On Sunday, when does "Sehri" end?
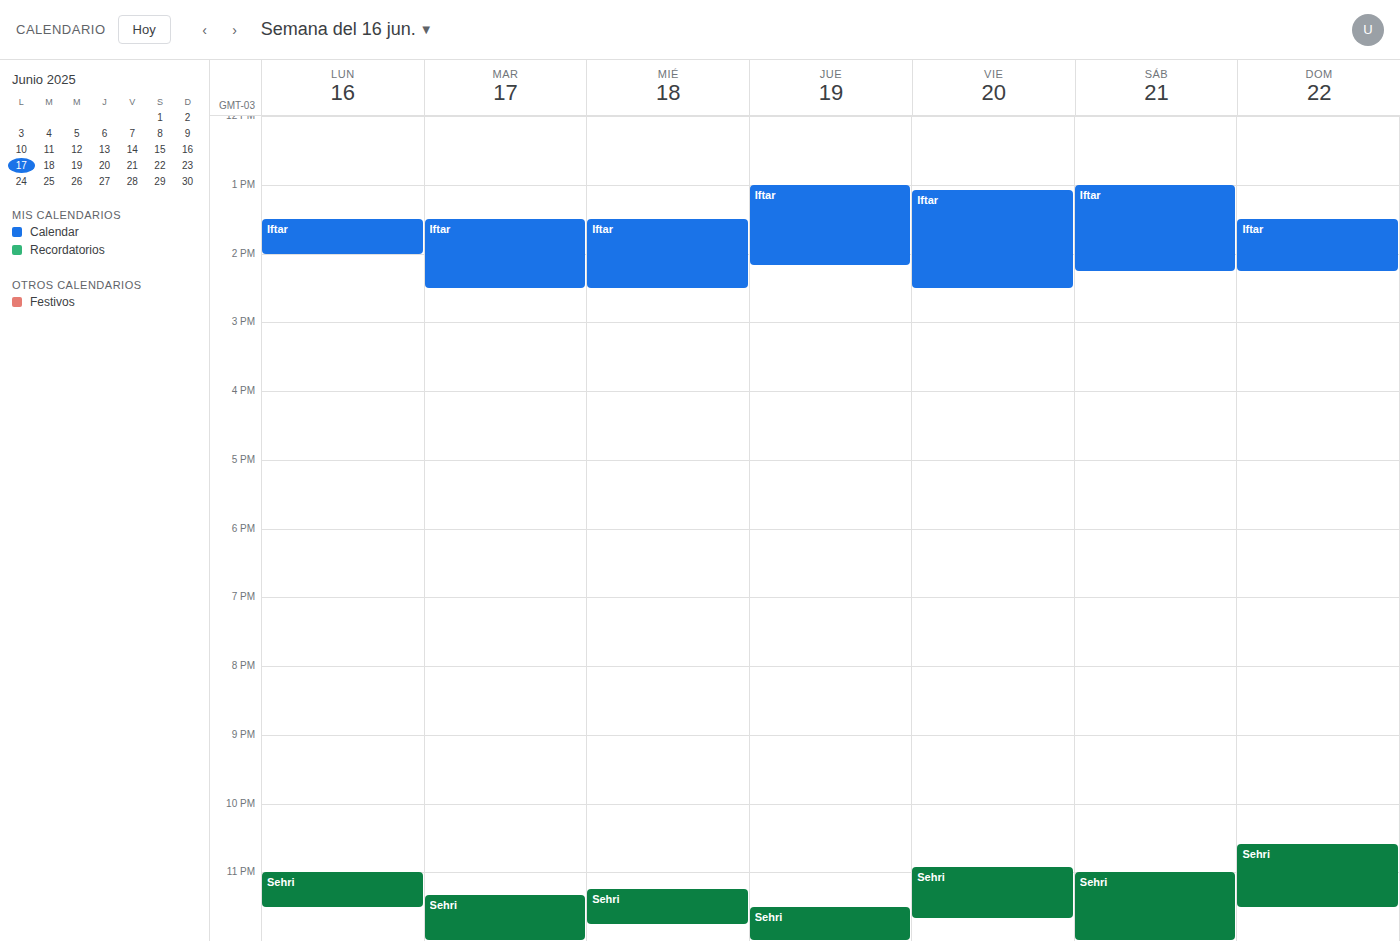
11:30 PM